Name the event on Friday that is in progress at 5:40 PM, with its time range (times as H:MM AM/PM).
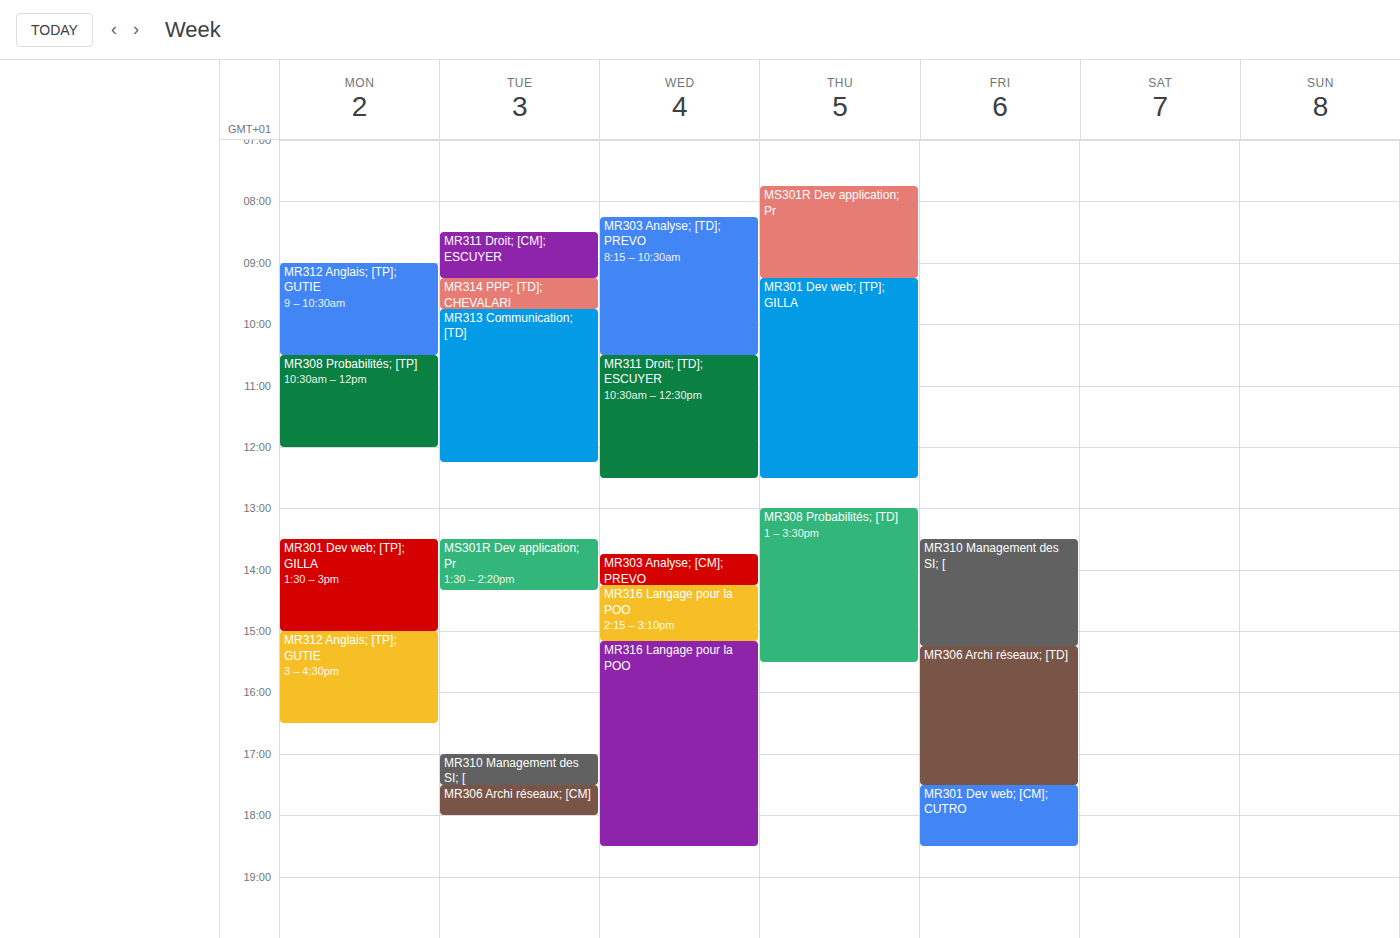
"MR301 Dev web; [CM]; CUTRO", 5:30 PM to 6:30 PM